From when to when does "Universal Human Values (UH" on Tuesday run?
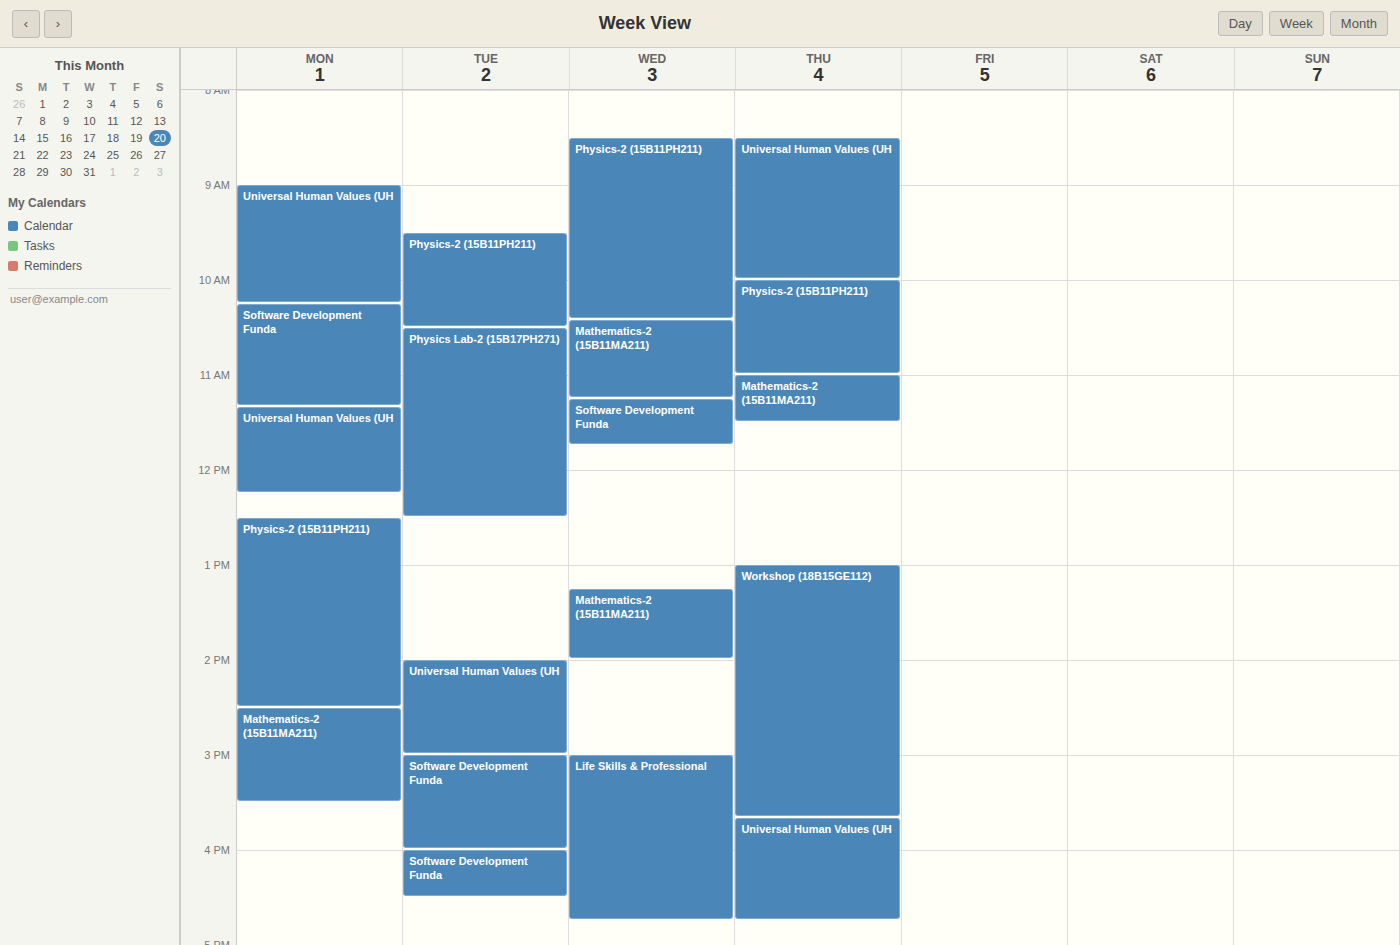
2:00 PM to 3:00 PM